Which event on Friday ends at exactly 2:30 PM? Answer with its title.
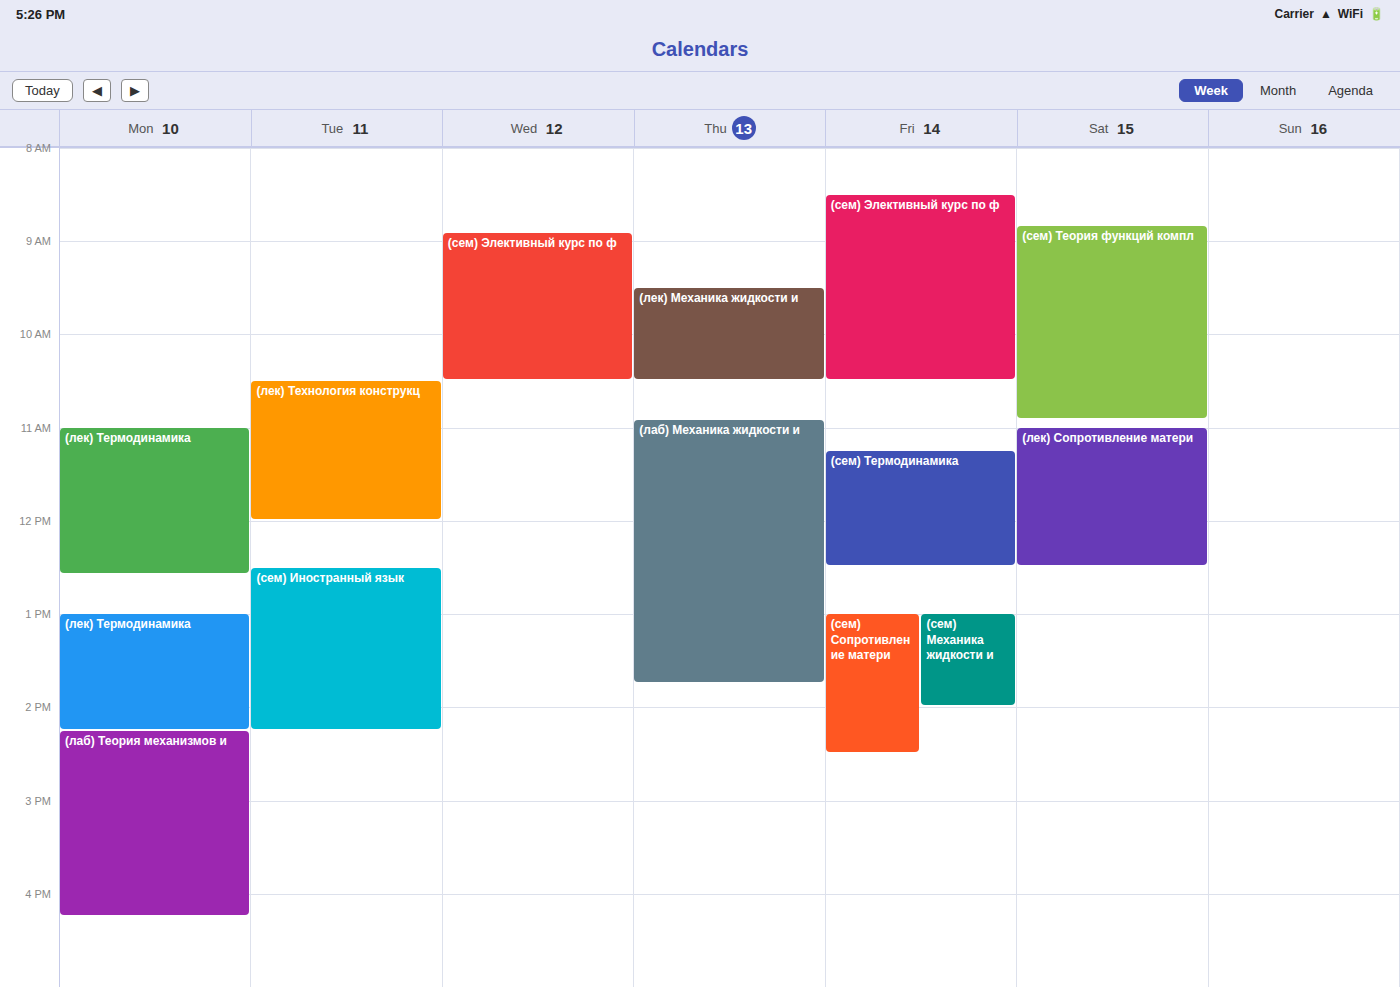
"(сем) Сопротивление матери"